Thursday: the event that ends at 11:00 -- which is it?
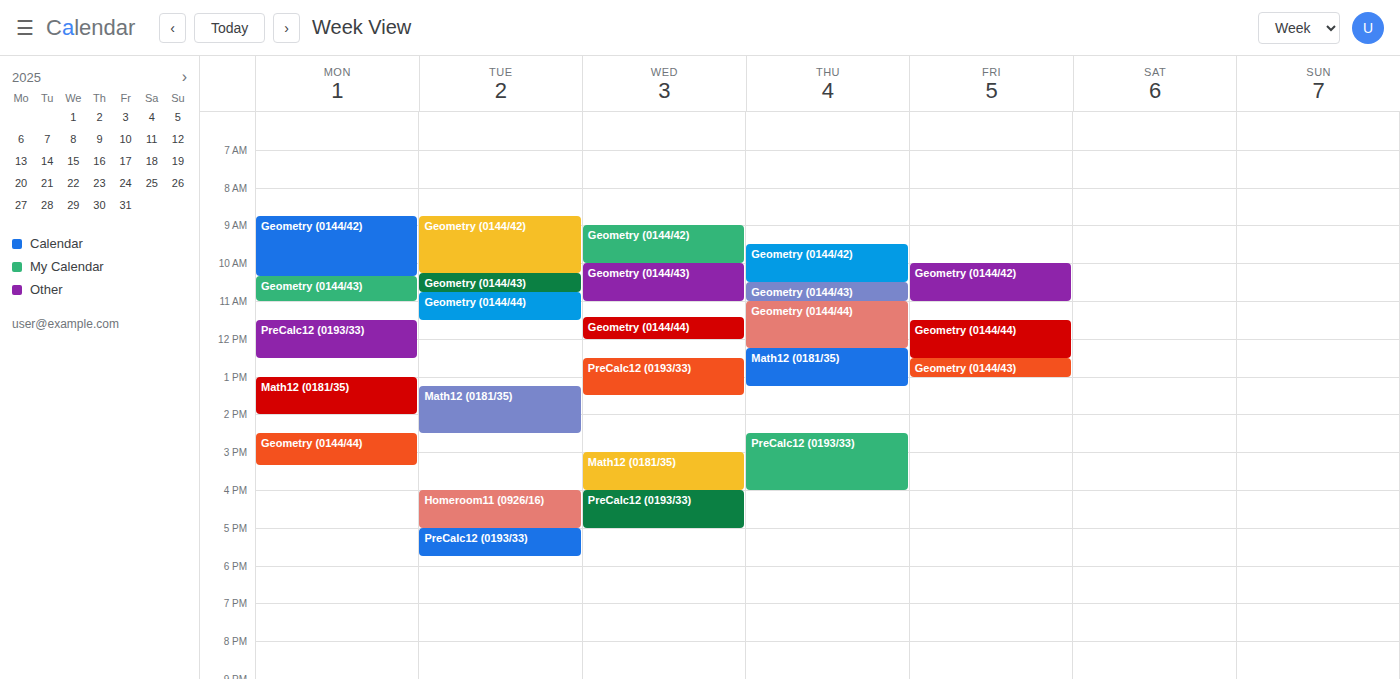
"Geometry (0144/43)"